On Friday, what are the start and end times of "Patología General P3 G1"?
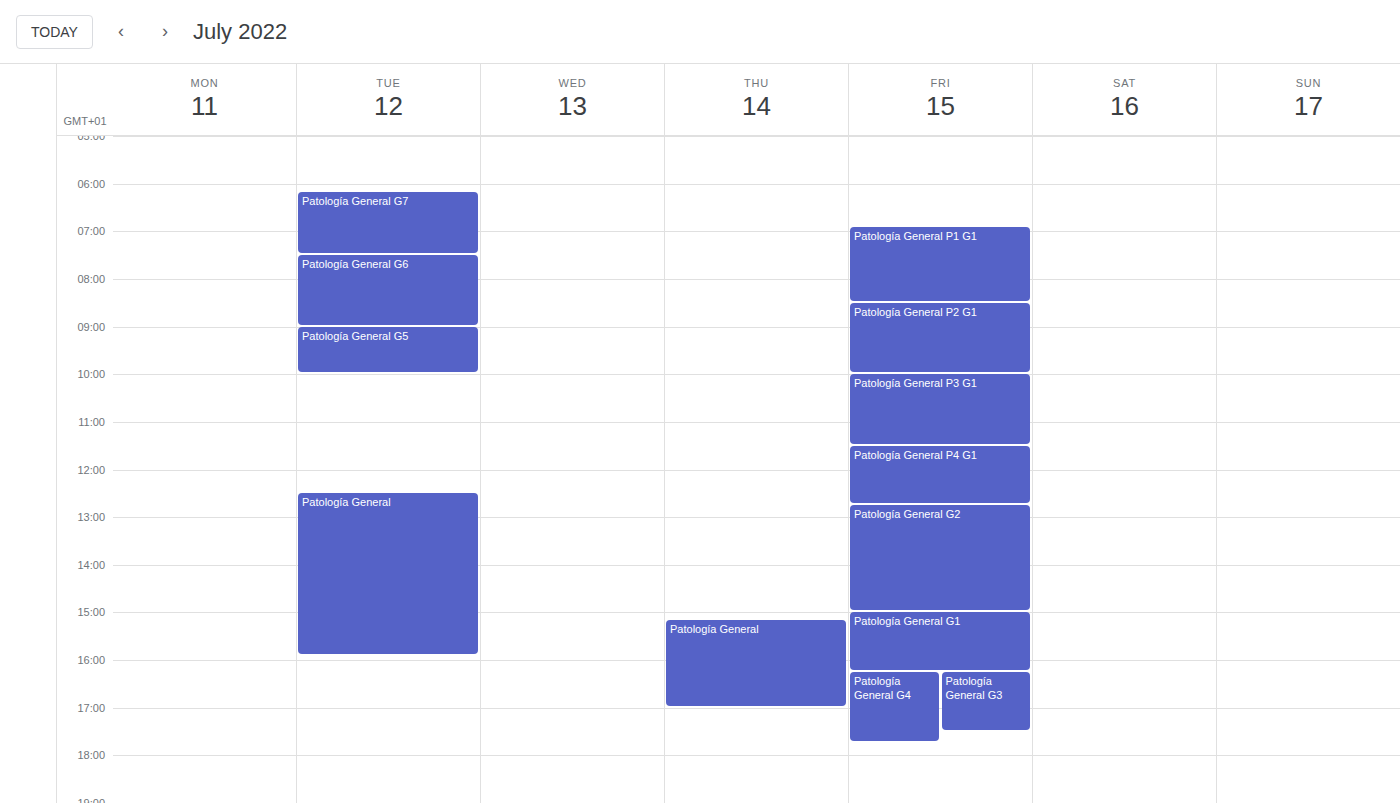
10:00 to 11:30